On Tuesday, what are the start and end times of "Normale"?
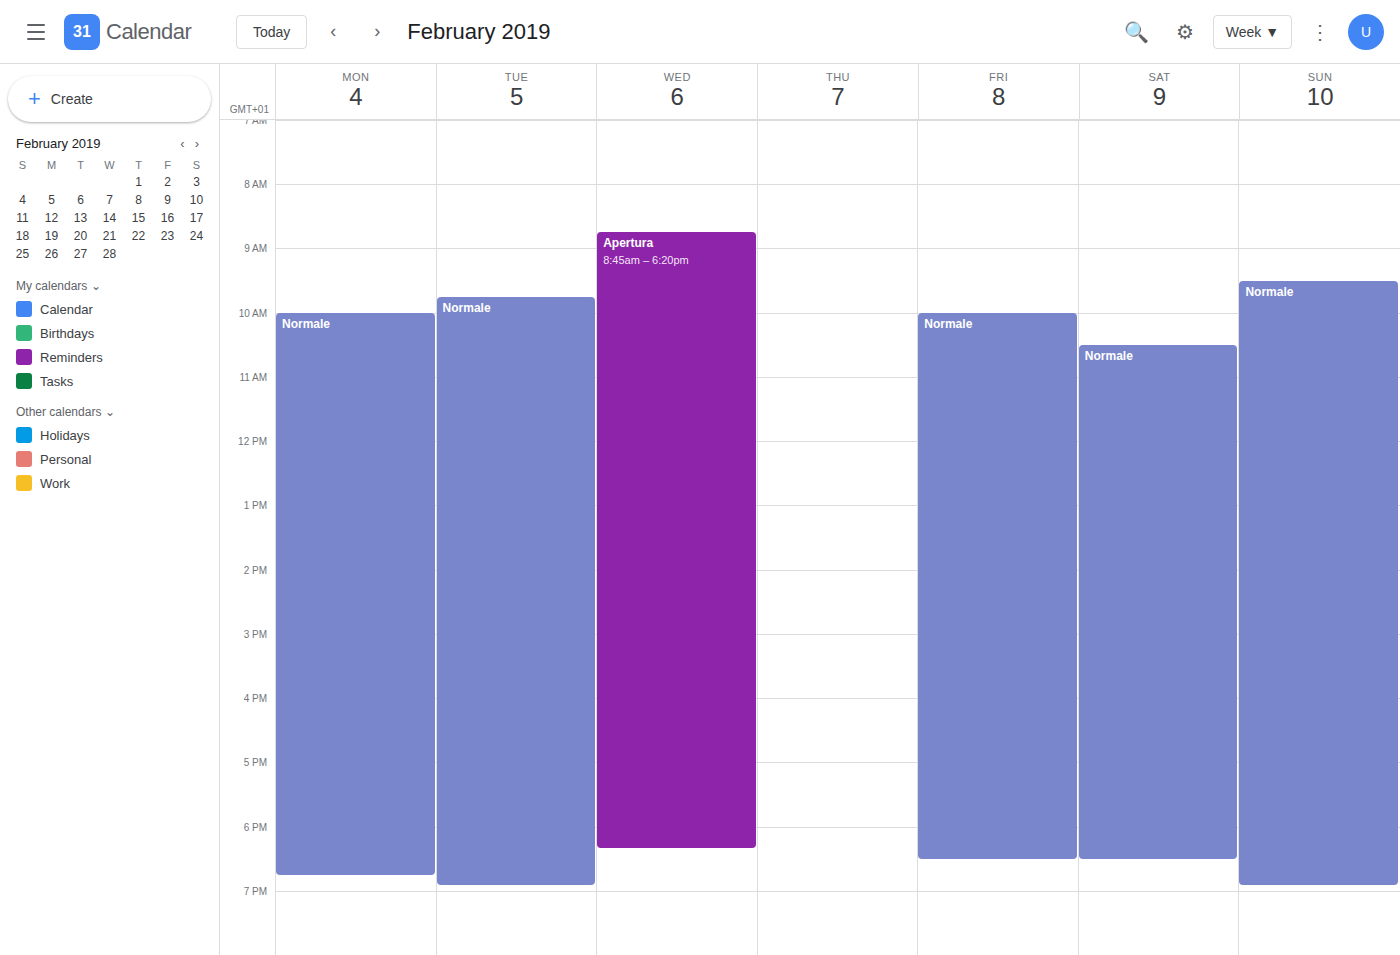
9:45 AM to 6:55 PM